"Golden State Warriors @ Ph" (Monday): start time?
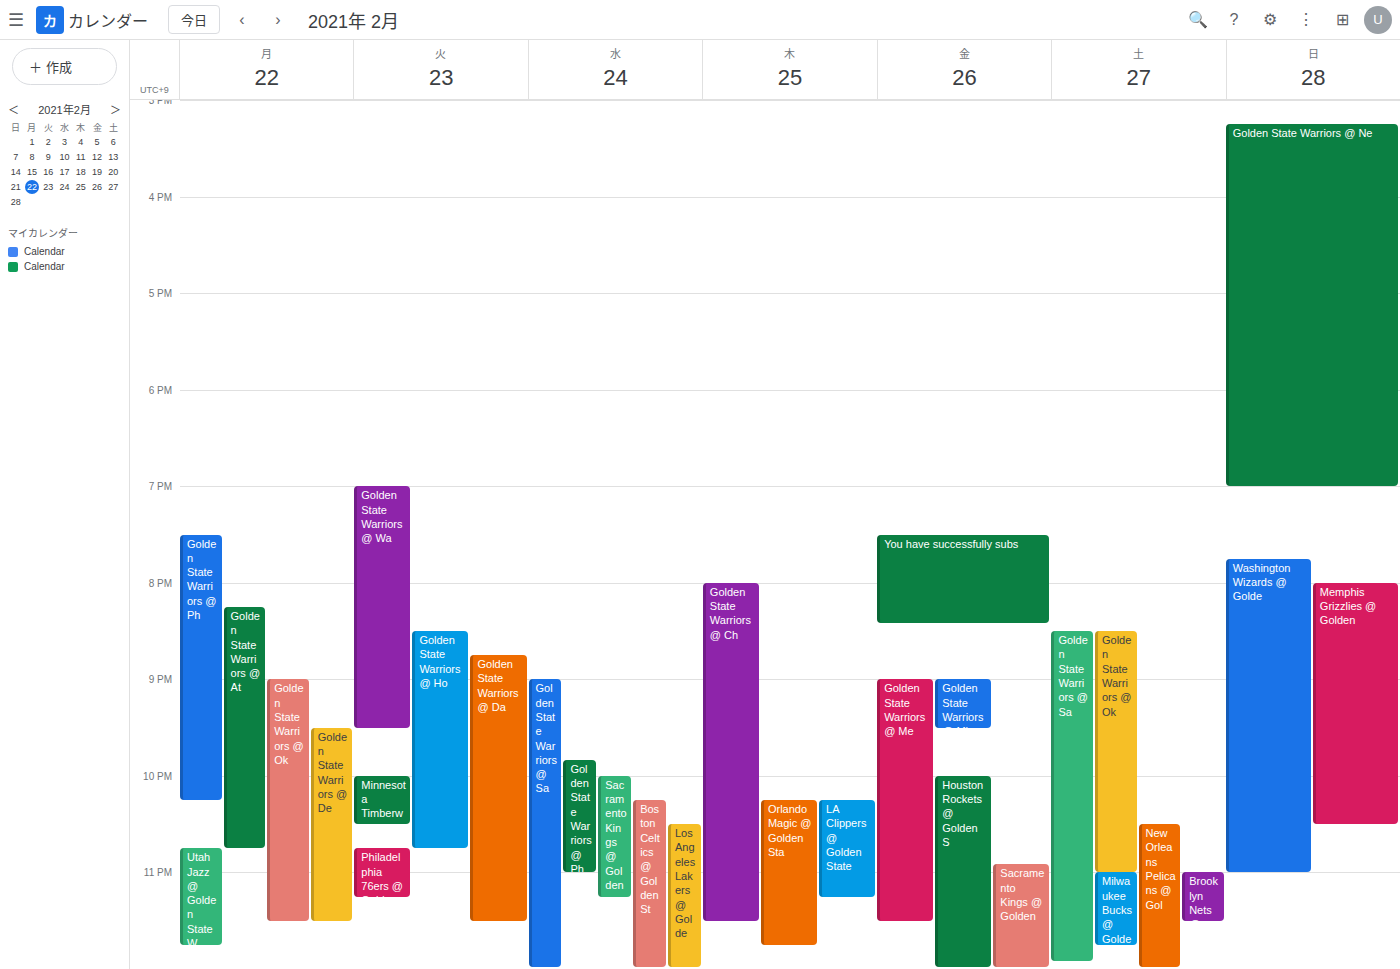
7:30 PM